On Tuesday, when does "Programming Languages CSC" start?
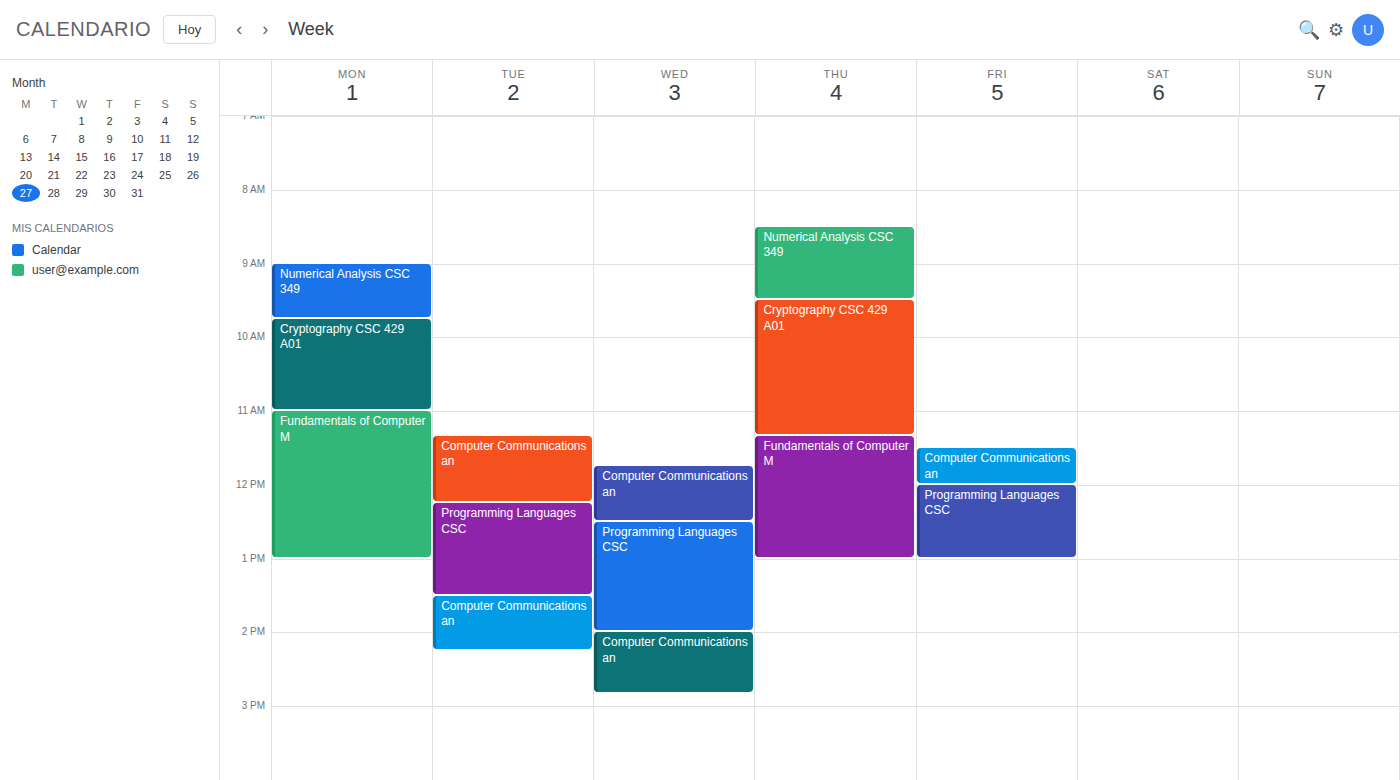
12:15 PM